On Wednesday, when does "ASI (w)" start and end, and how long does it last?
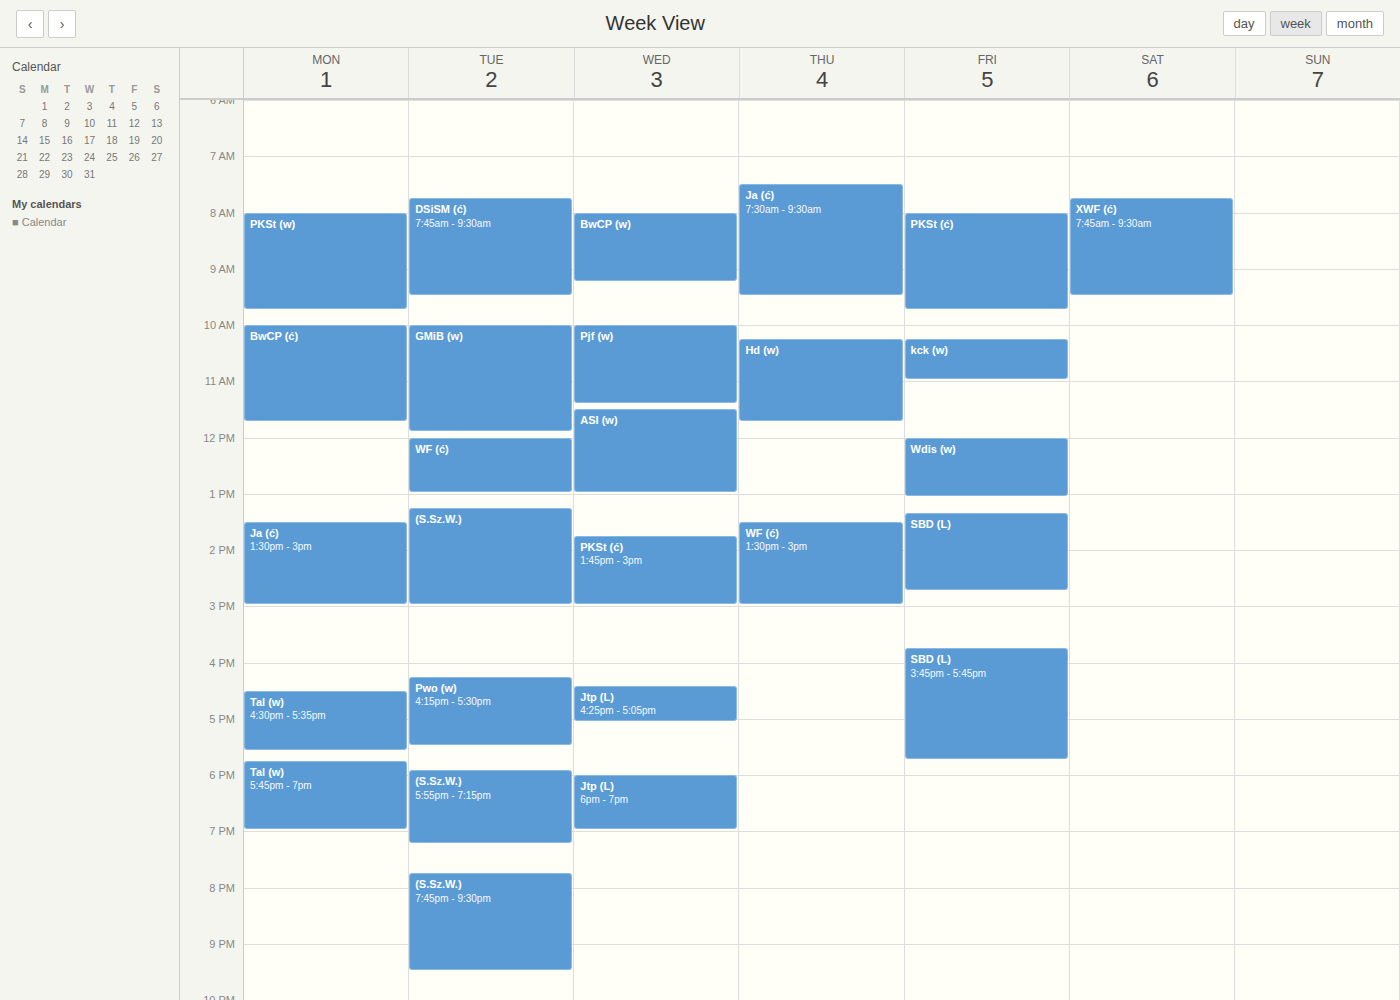
11:30 AM to 1:00 PM, 1 hour 30 minutes